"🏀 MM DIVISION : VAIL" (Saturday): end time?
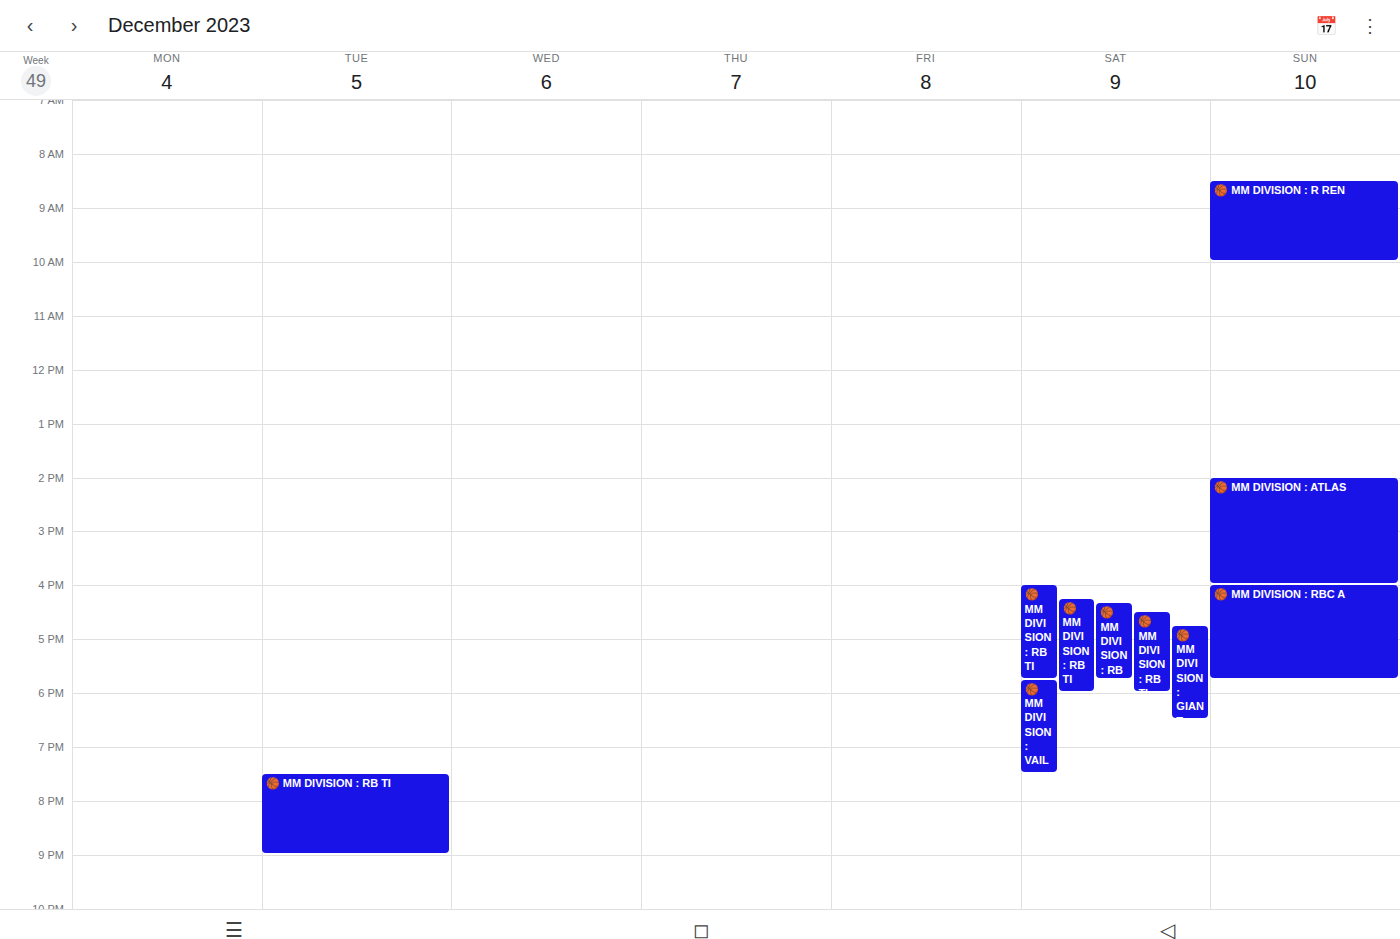
19:30